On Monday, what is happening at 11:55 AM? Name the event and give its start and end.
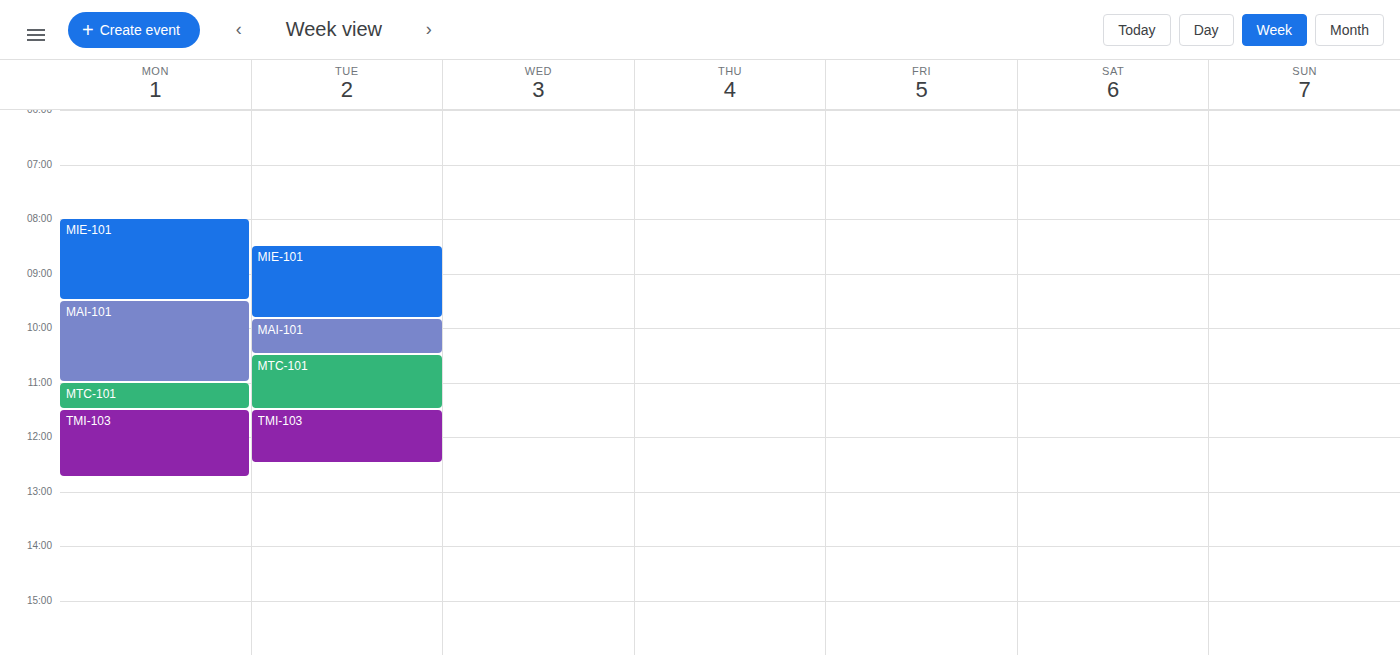
"TMI-103", 11:30 AM to 12:45 PM